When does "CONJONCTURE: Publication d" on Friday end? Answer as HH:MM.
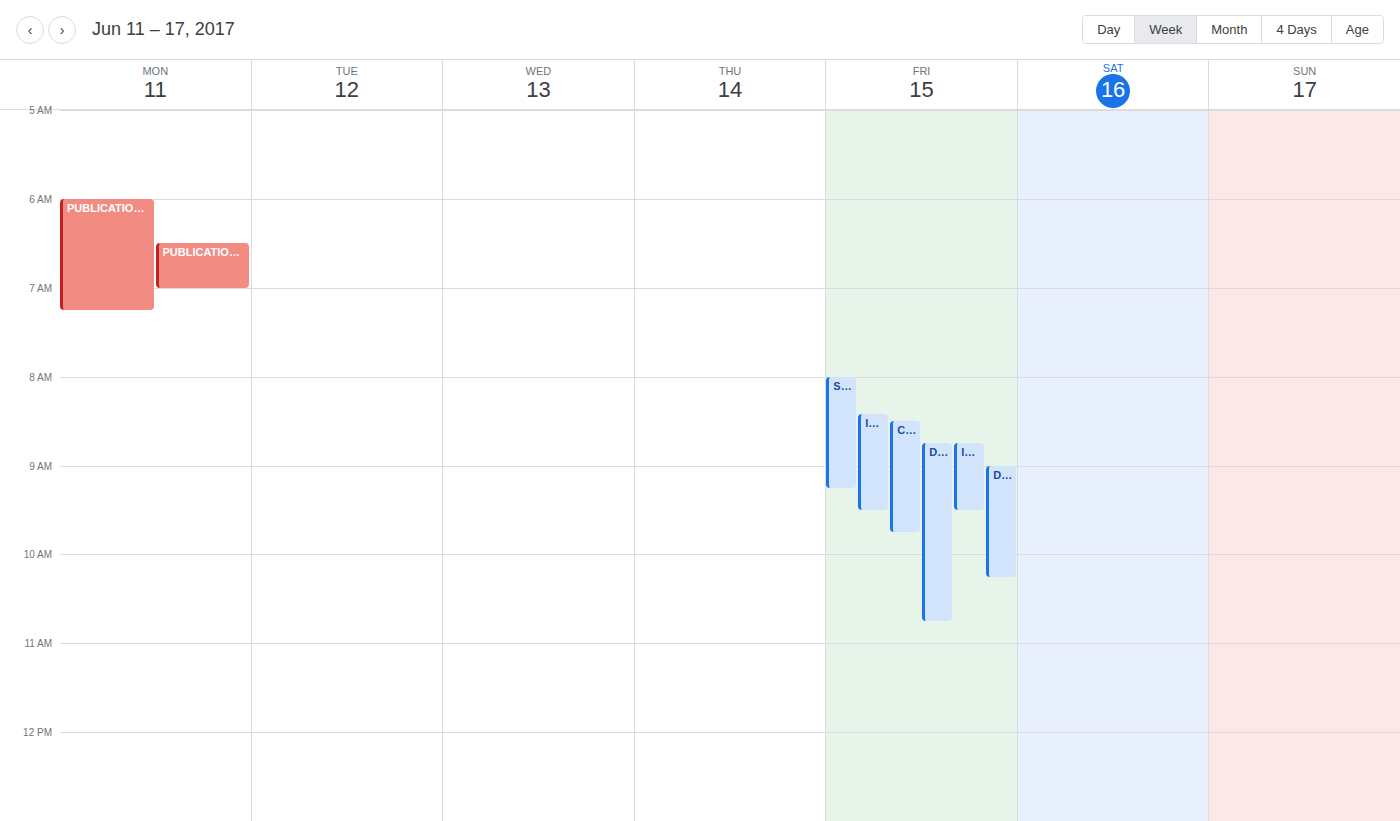
09:45